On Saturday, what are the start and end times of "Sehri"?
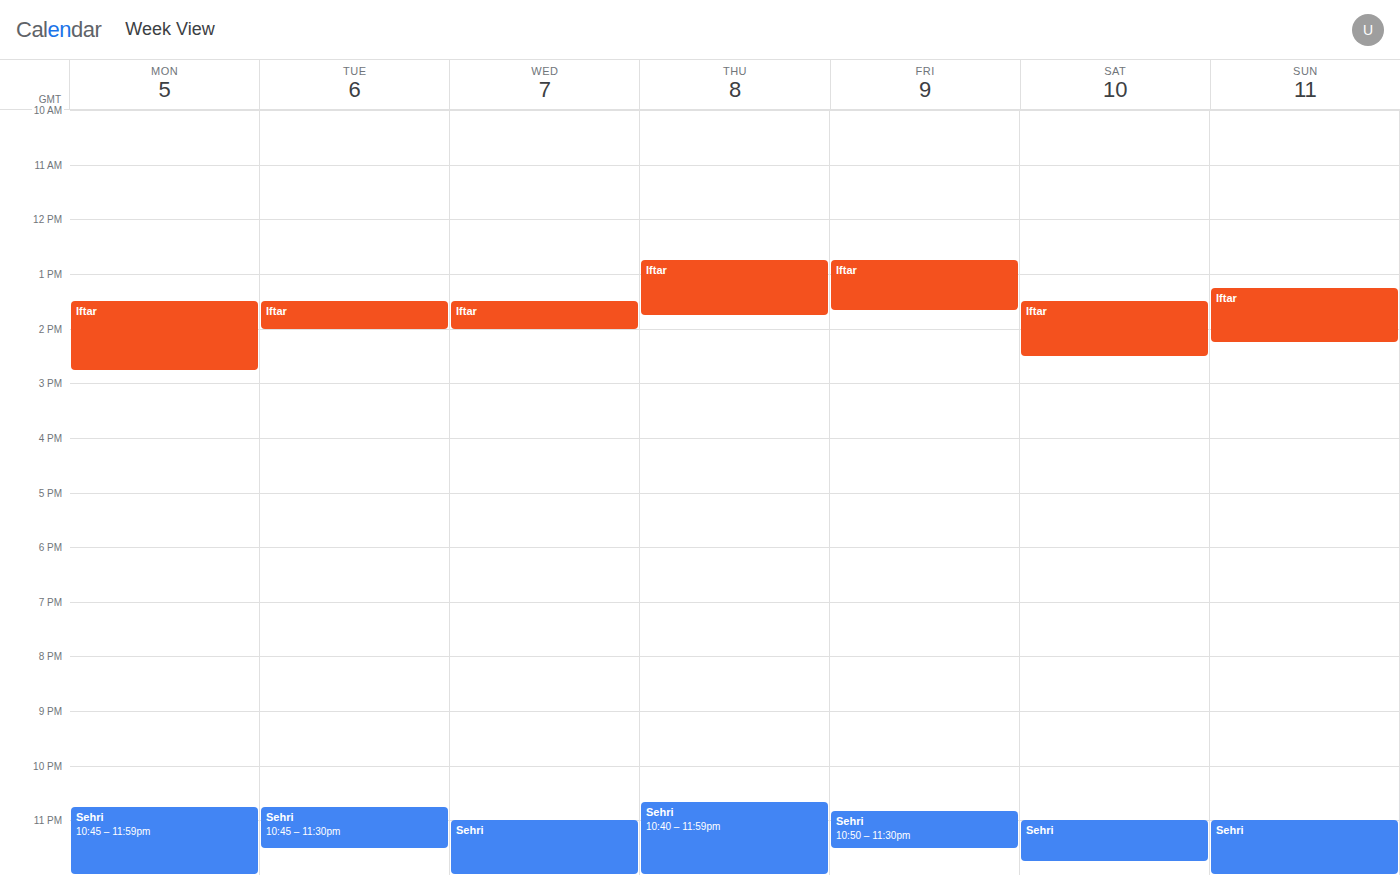
11:00 PM to 11:45 PM